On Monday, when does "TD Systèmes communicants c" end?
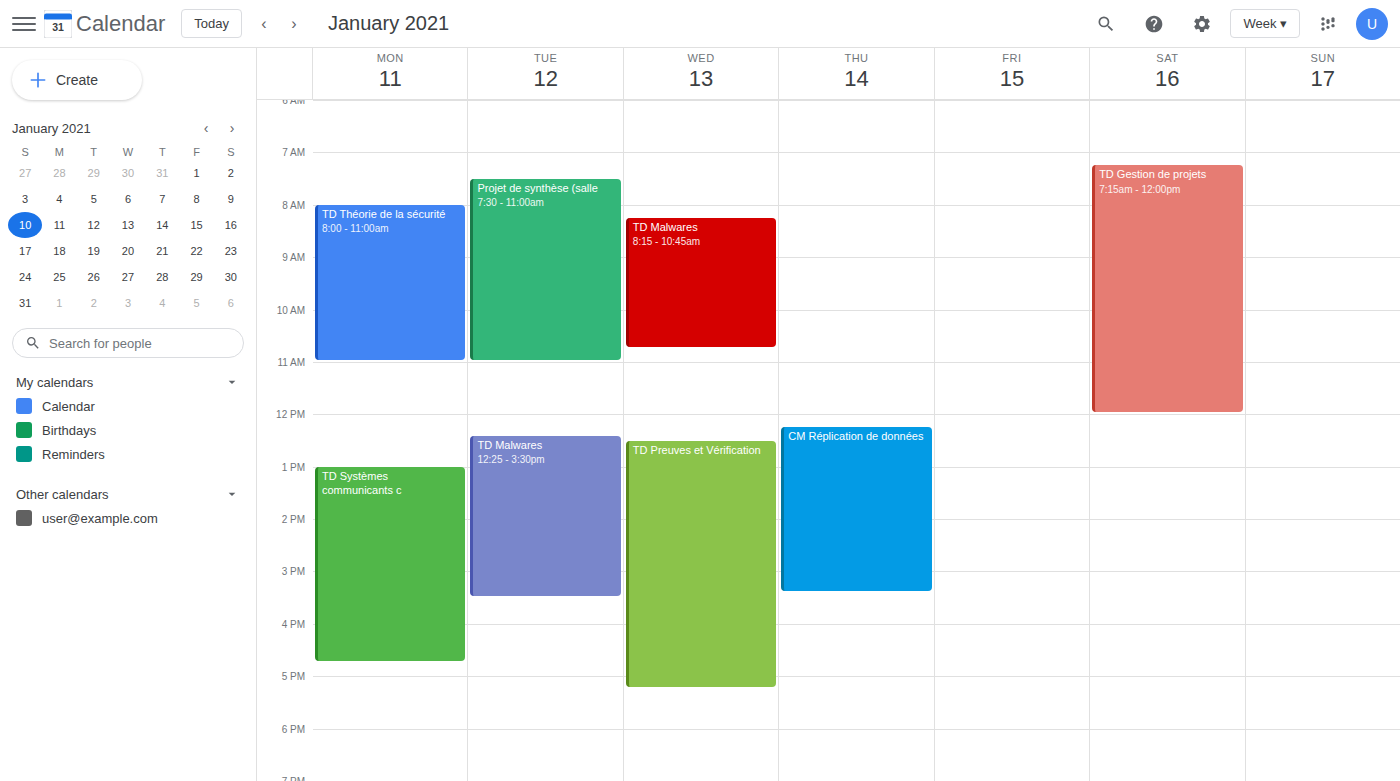
4:45 PM